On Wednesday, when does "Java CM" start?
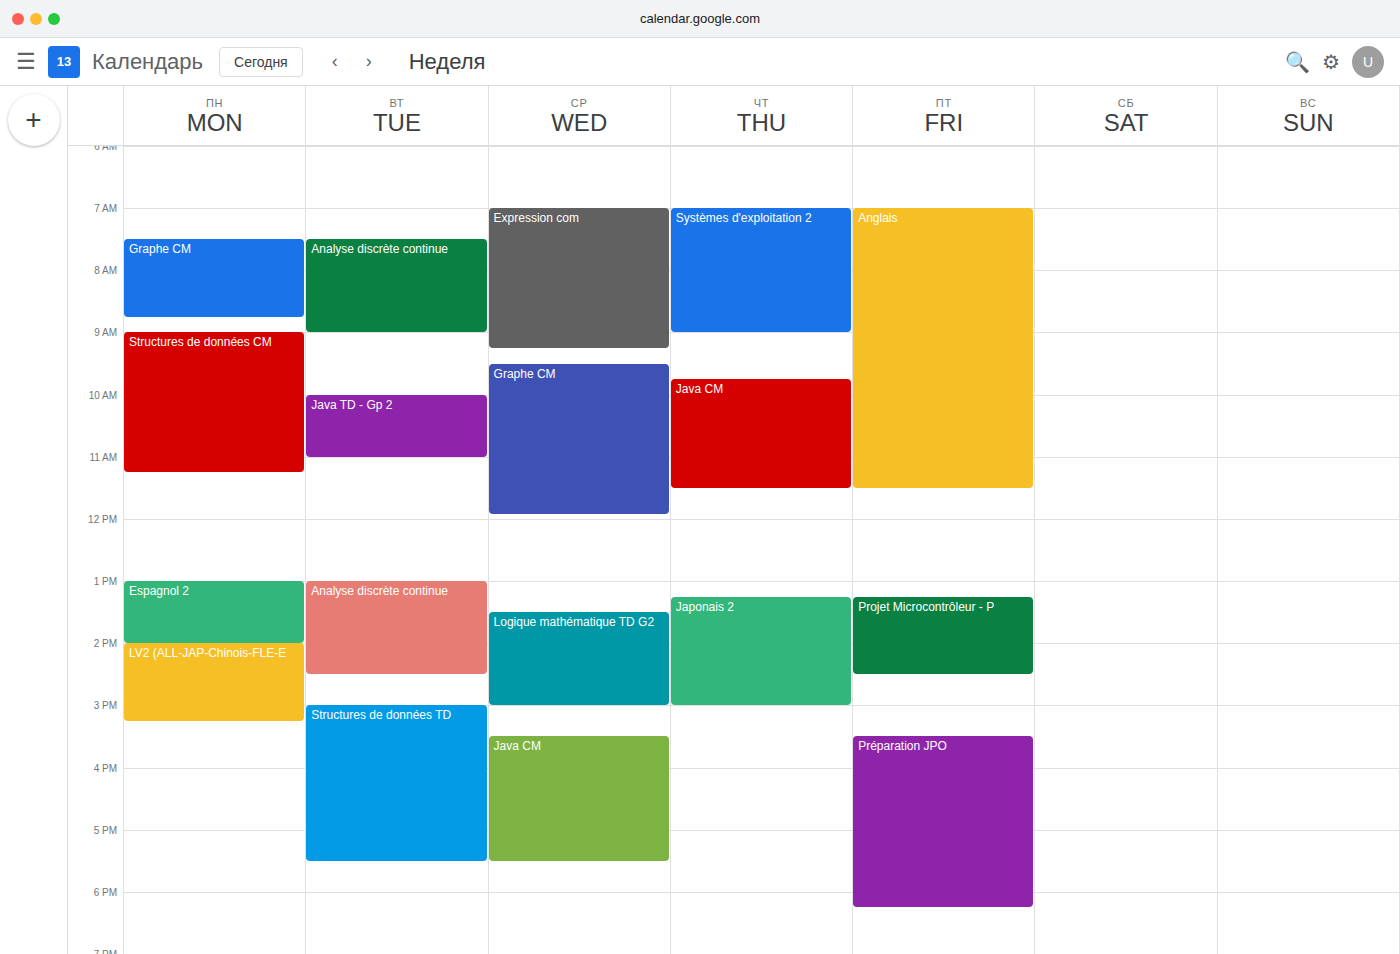
3:30 PM